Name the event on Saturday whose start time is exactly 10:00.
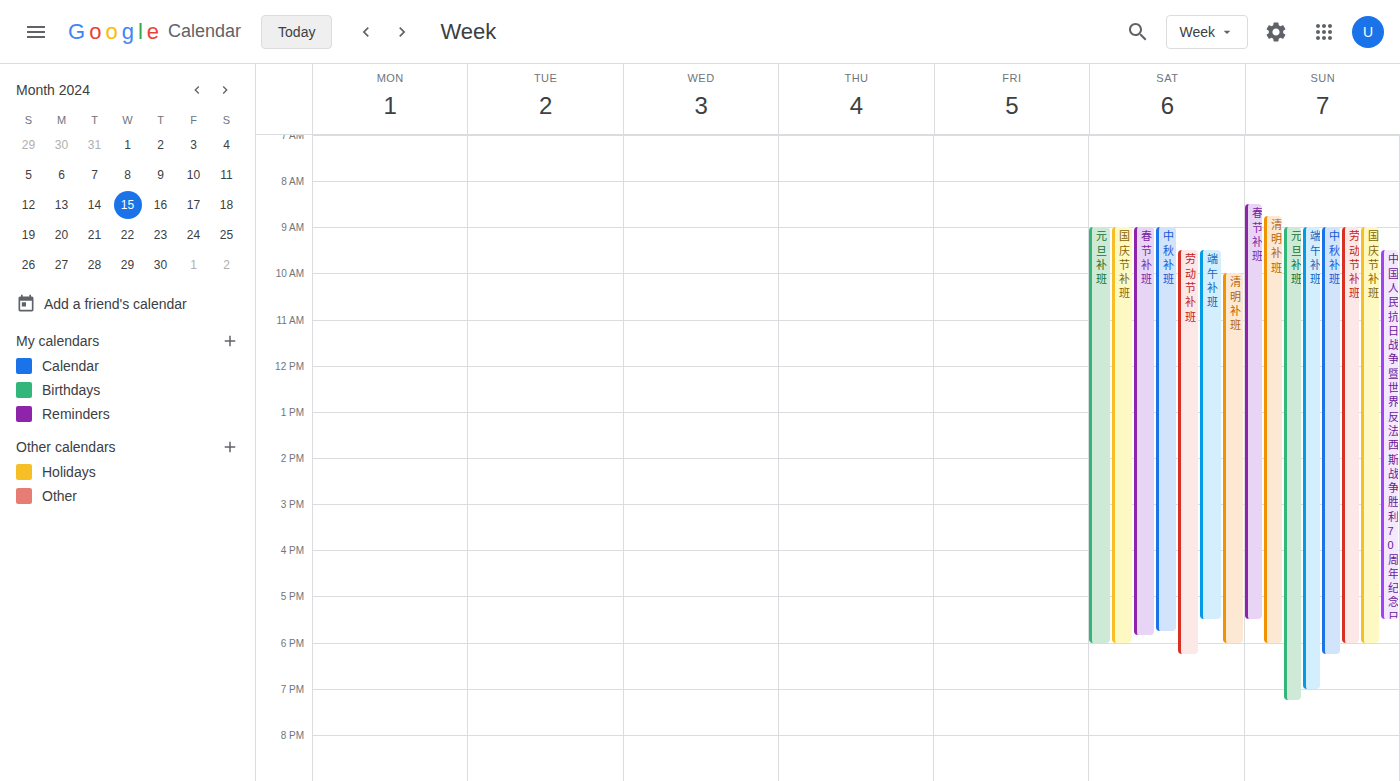
"清明 补班"